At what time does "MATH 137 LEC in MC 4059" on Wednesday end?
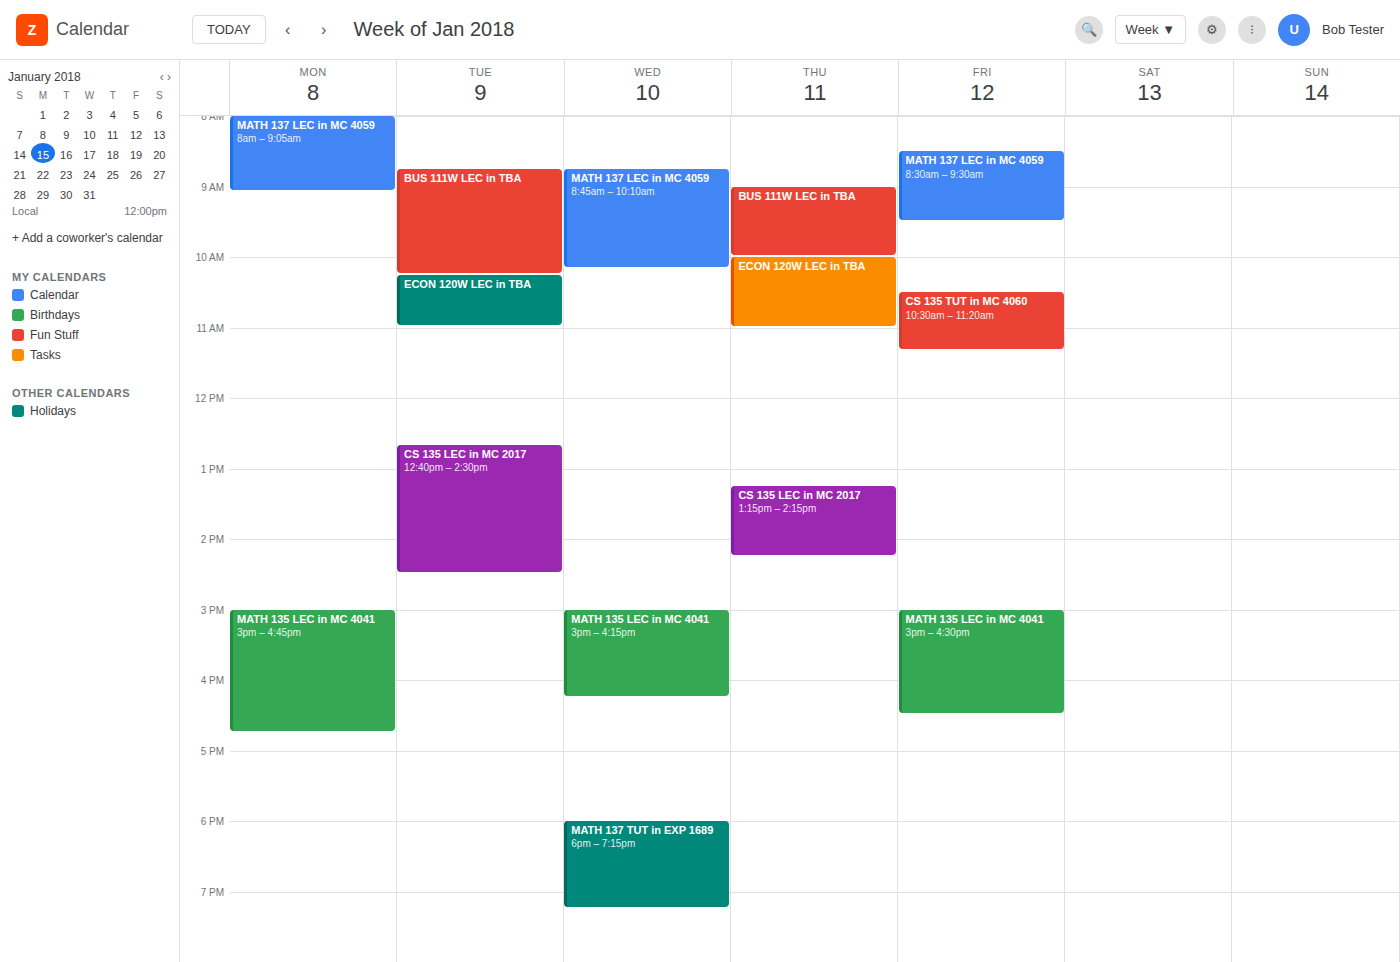
10:10 AM